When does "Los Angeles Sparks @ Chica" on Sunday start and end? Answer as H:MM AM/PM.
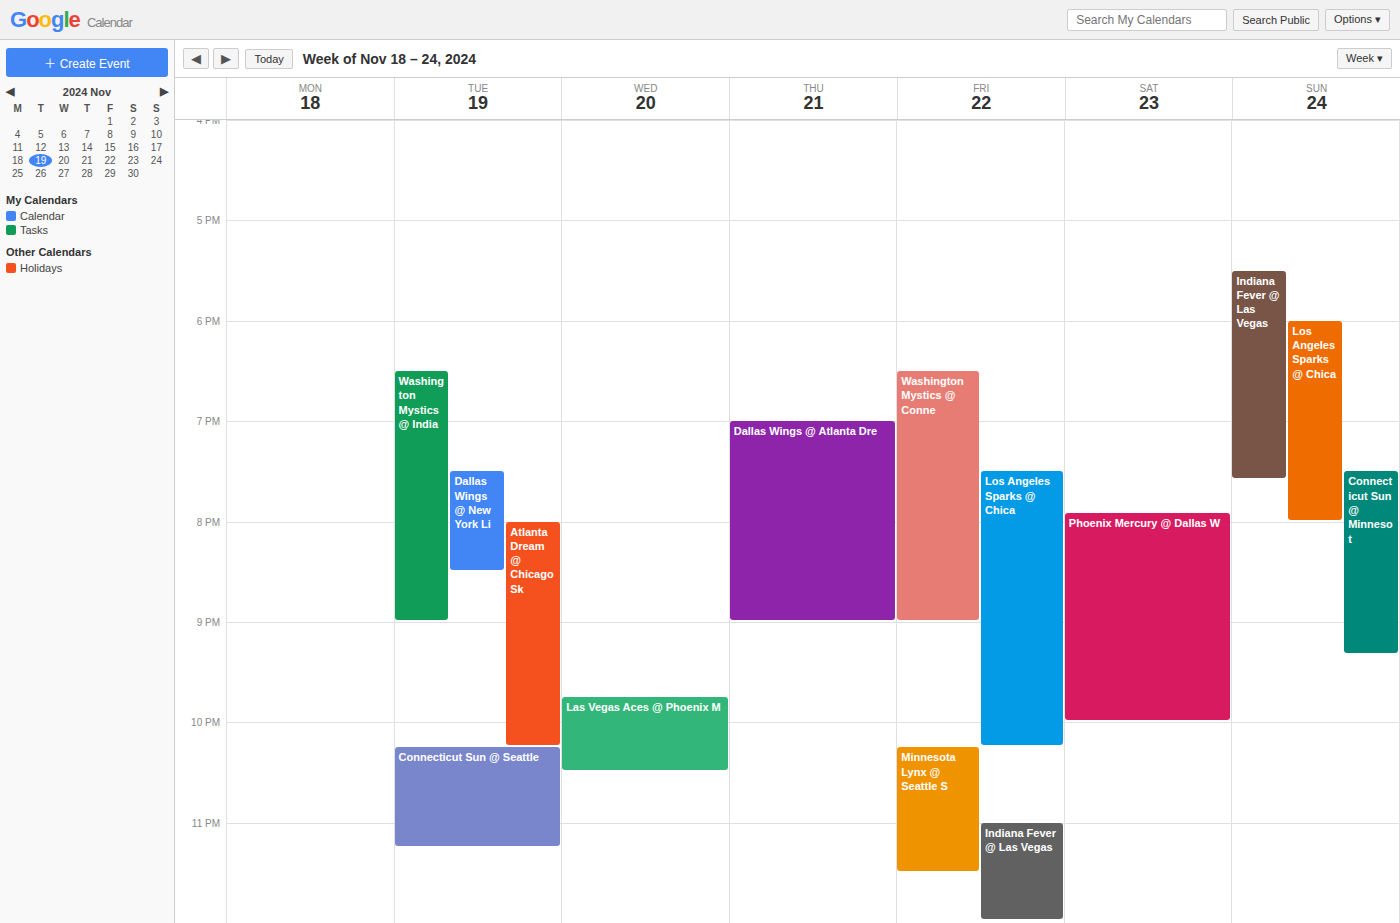
6:00 PM to 8:00 PM